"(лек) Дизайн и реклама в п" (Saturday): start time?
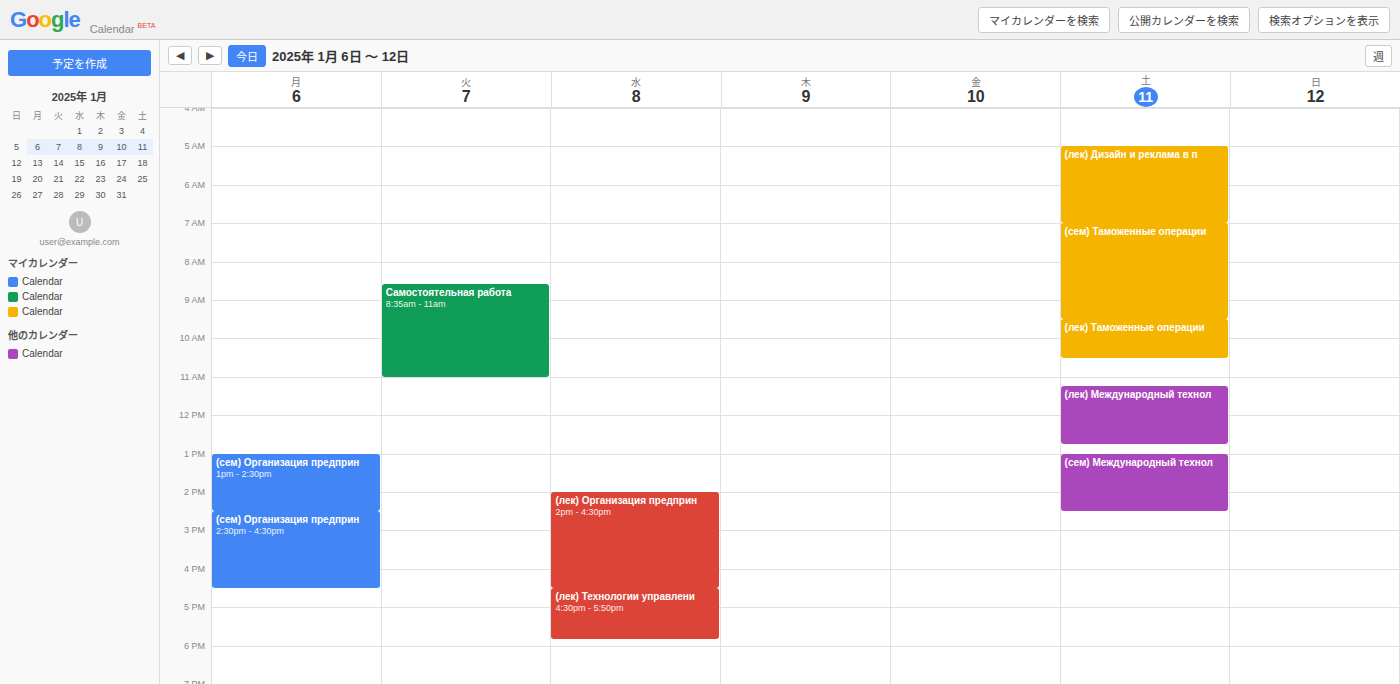
5:00 AM